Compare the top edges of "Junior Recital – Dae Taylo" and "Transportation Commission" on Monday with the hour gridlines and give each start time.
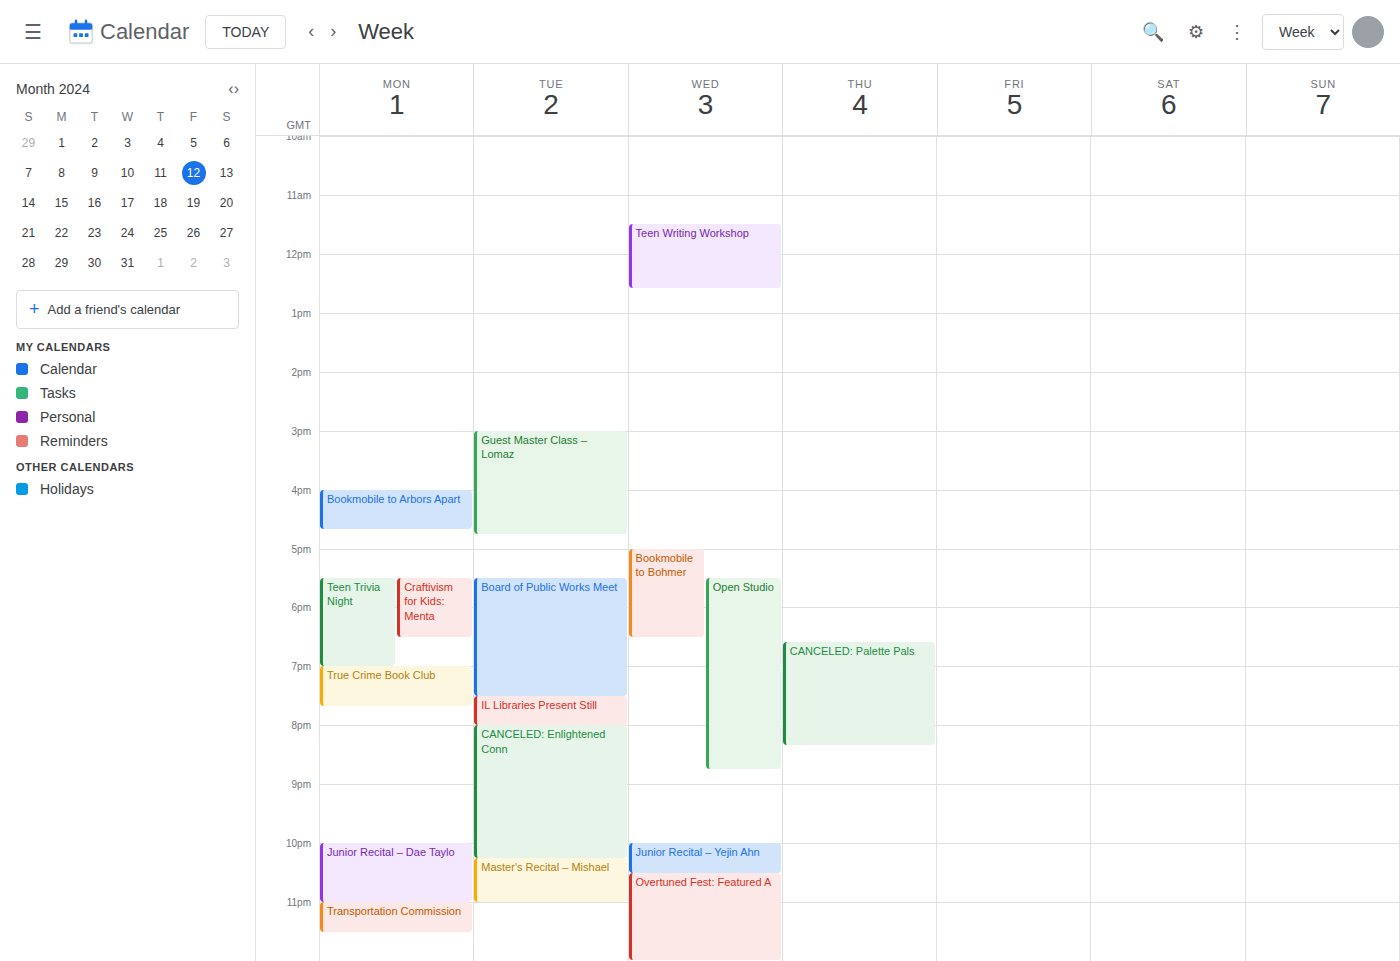
"Junior Recital – Dae Taylo": 10:00 PM, exactly on the 10 PM line. "Transportation Commission": 11:00 PM, exactly on the 11 PM line.